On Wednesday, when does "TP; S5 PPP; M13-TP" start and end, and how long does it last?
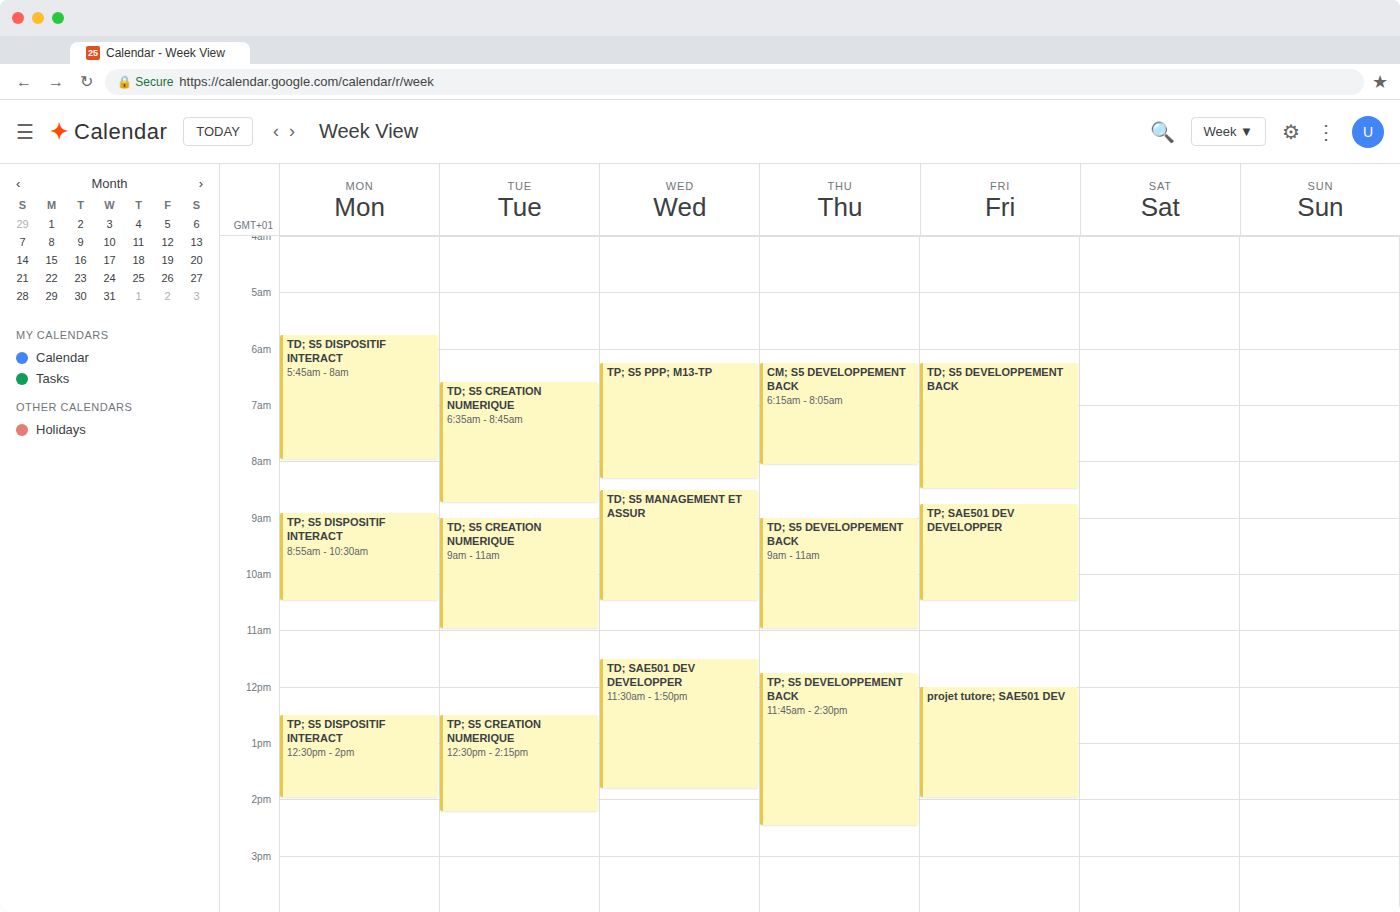
6:15 AM to 8:20 AM, 2 hours 5 minutes